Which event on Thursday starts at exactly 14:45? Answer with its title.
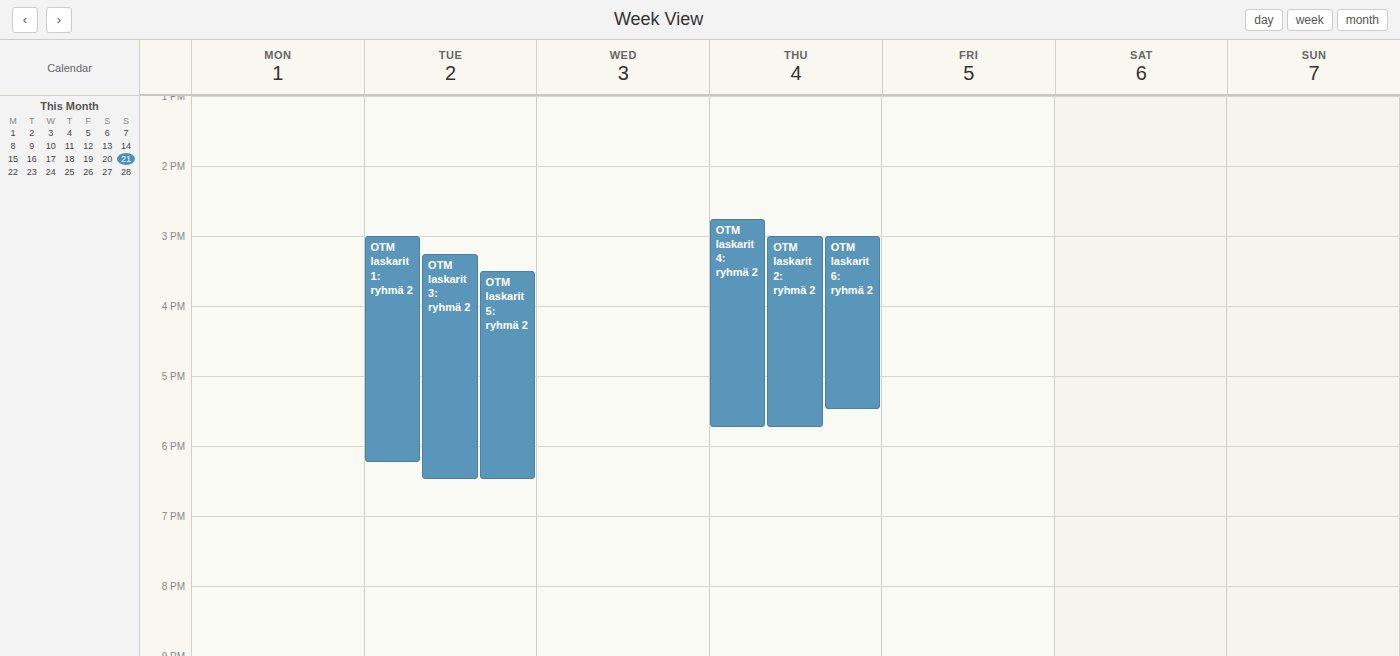
"OTM laskarit 4: ryhmä 2"